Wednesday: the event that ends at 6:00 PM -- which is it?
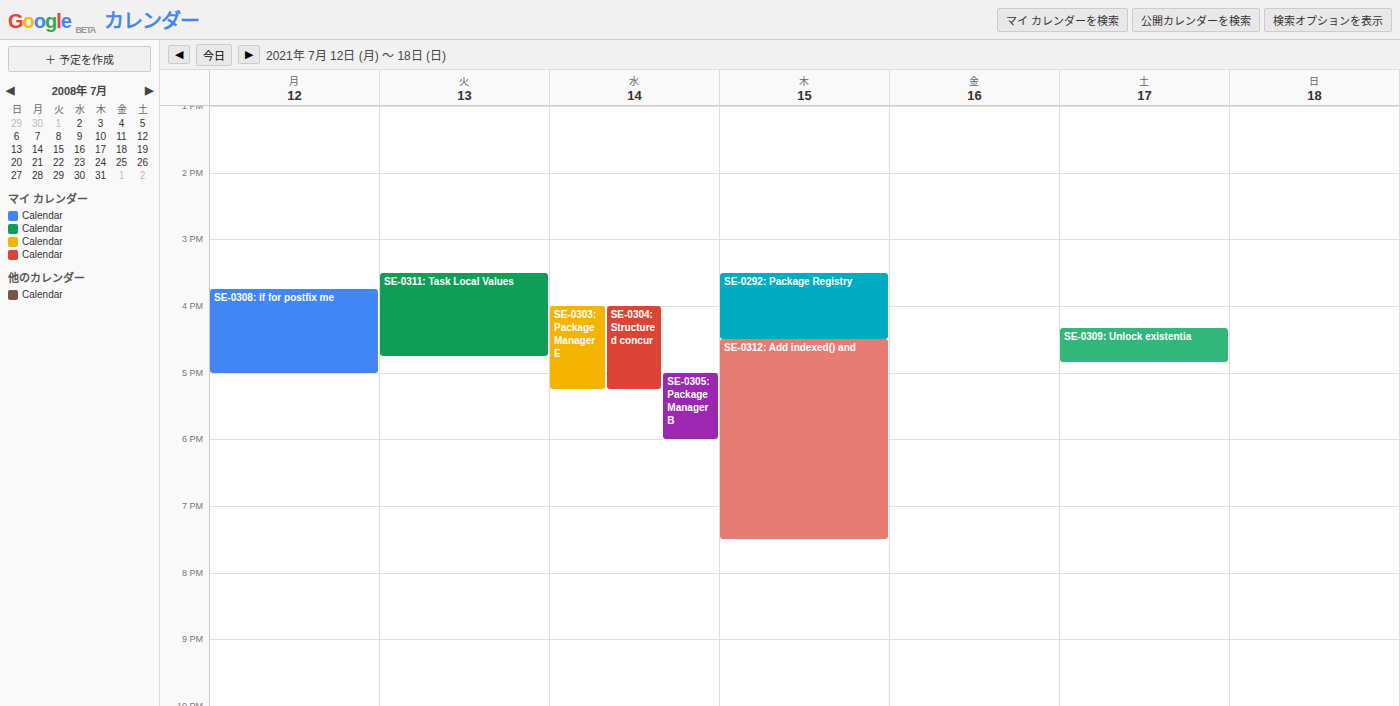
"SE-0305: Package Manager B"